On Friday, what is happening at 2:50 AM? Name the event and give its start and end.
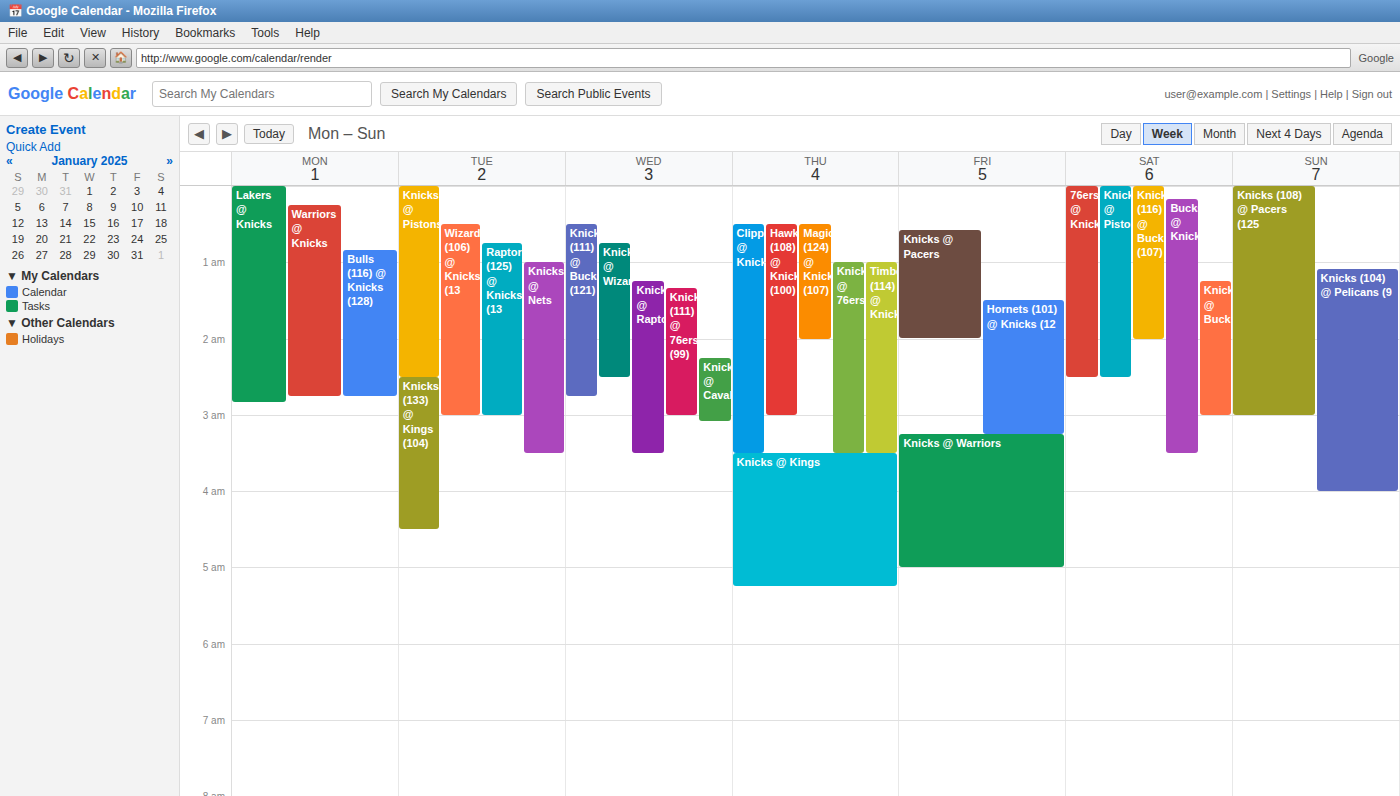
"Hornets (101) @ Knicks (12", 1:30 AM to 3:15 AM